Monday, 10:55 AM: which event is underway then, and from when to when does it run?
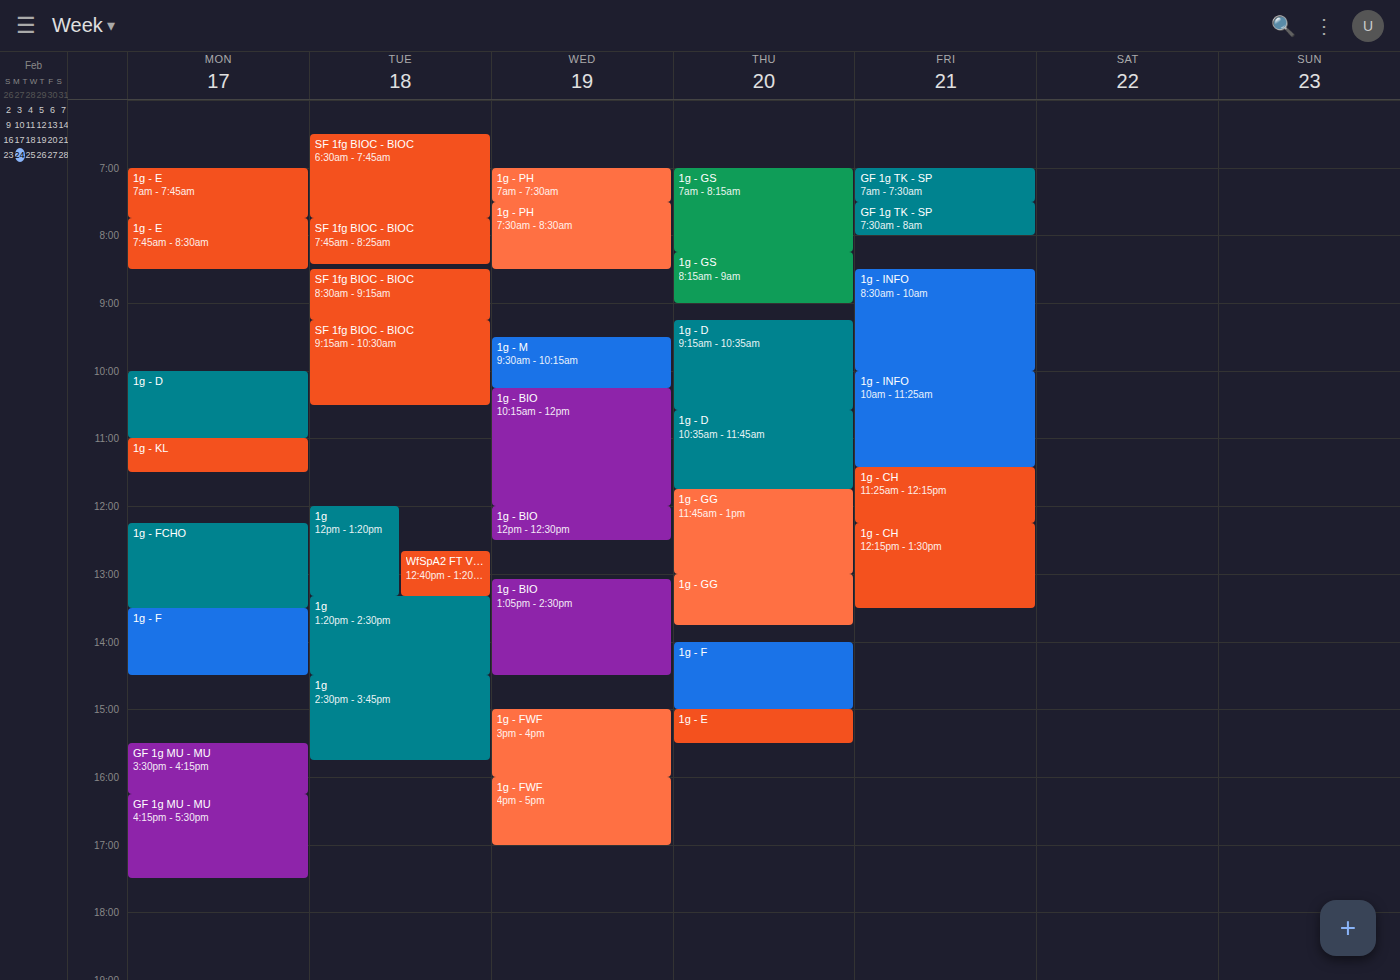
"1g - D", 10:00 AM to 11:00 AM